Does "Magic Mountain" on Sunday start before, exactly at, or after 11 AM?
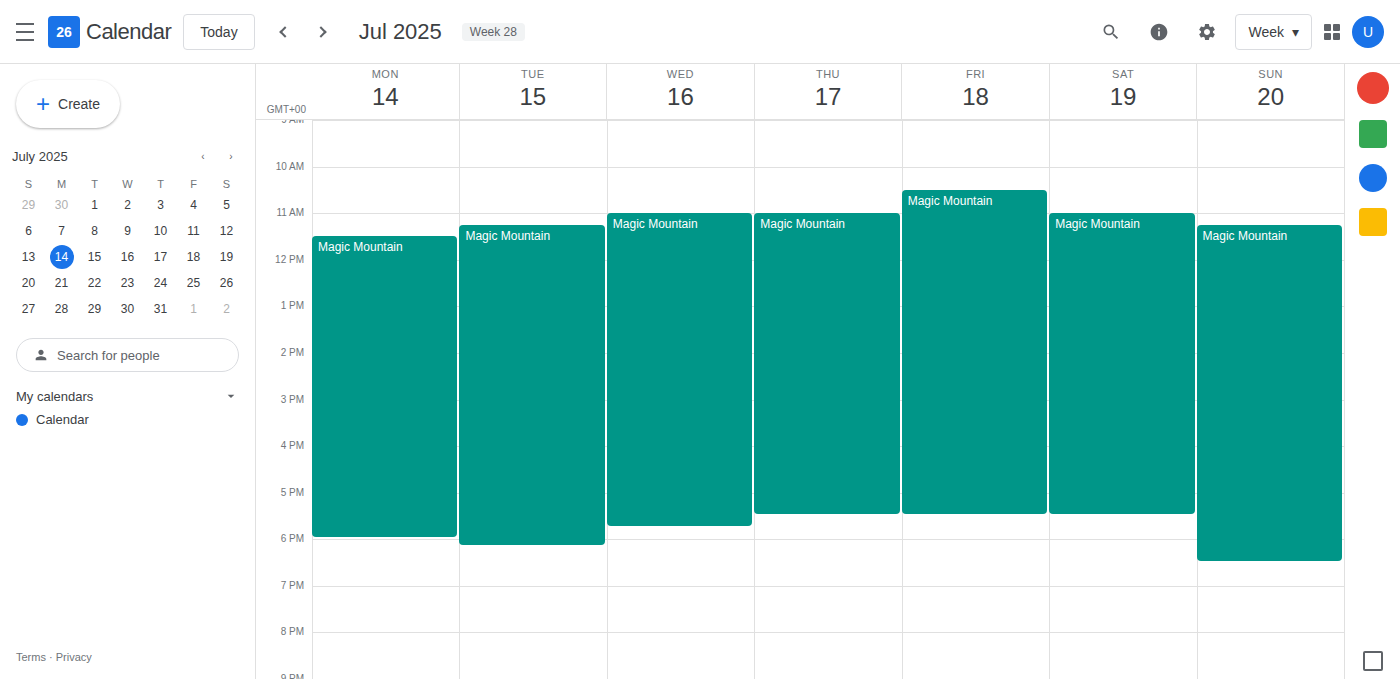
11:15 AM -- after 11 AM, 15 minutes below the 11 AM line.